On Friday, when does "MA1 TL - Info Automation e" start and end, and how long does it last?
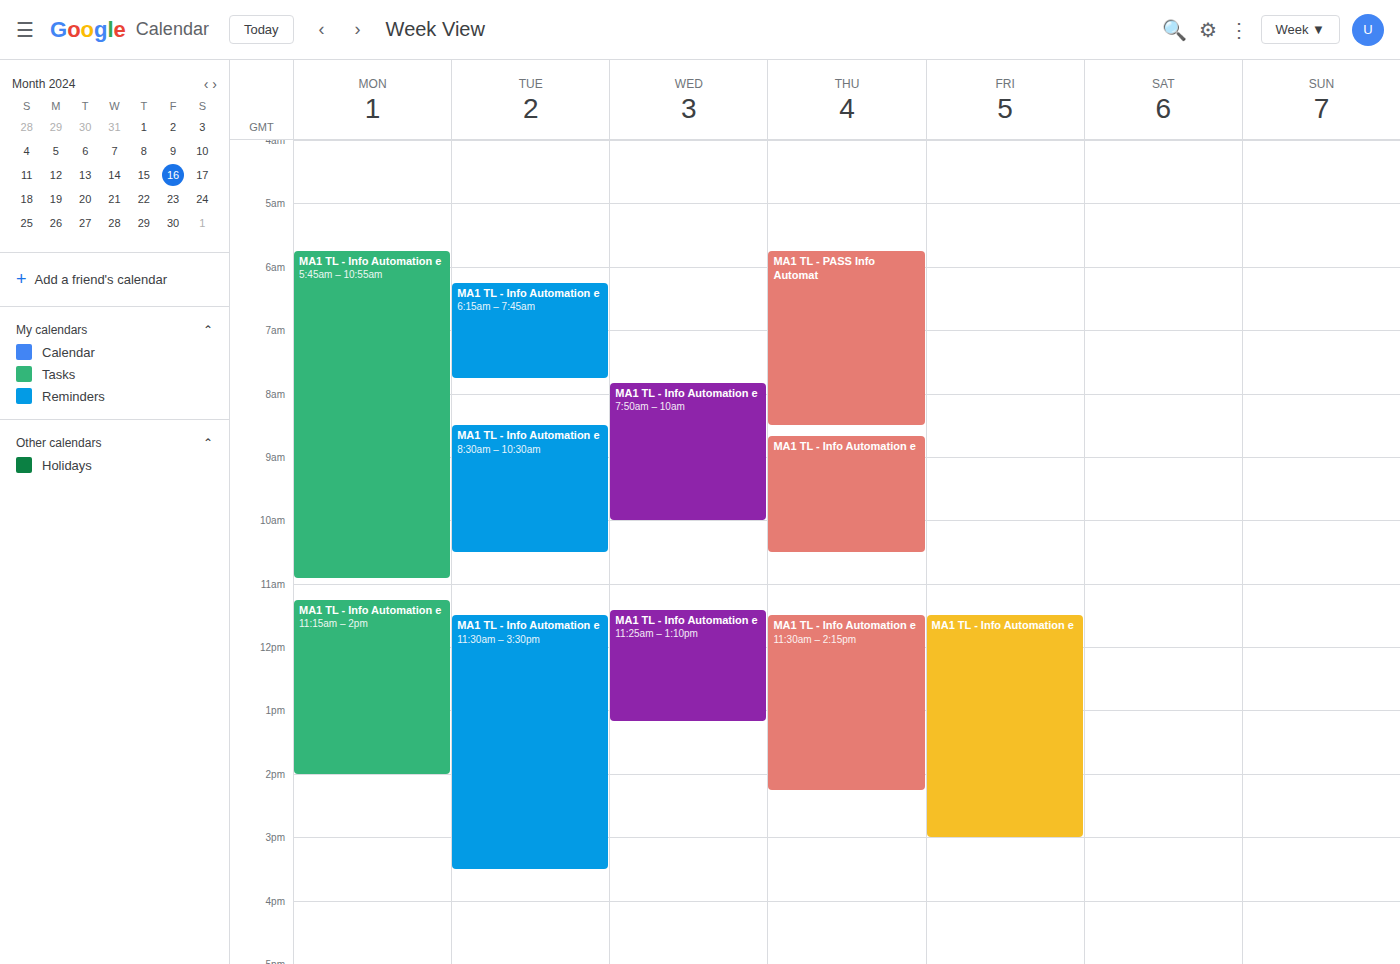
11:30 to 15:00, 3 hours 30 minutes